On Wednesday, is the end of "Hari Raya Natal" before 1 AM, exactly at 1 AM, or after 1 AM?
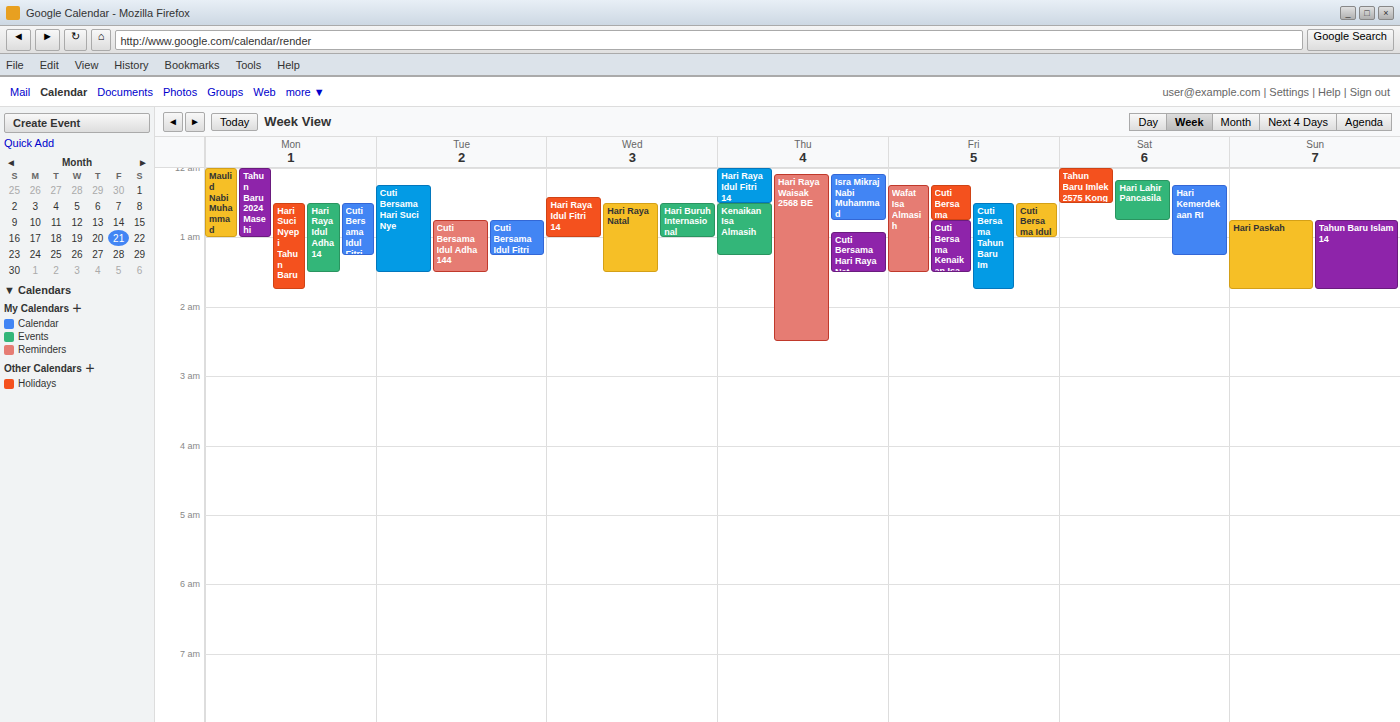
1:30 AM -- after 1 AM, 30 minutes below the 1 AM line.